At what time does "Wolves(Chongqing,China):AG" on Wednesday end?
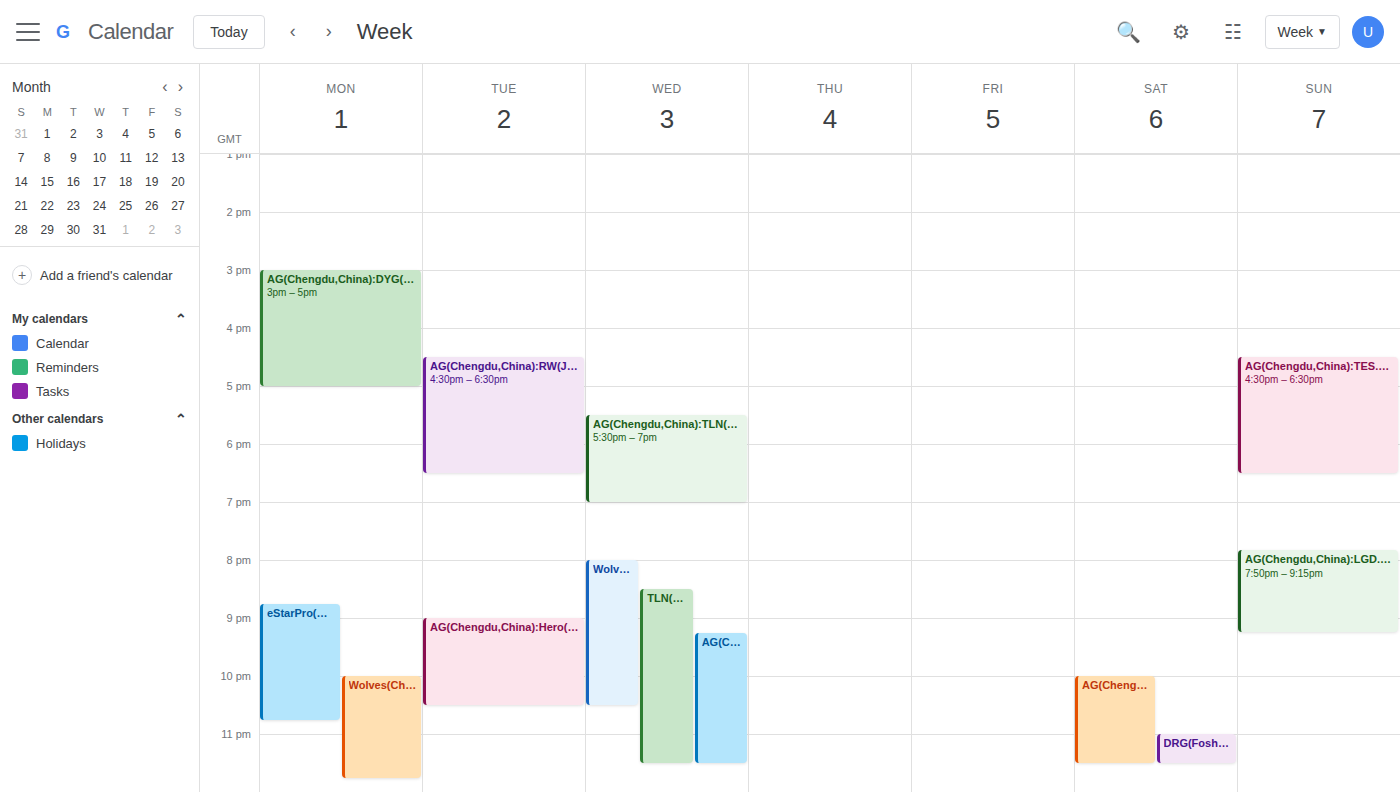
10:30 PM